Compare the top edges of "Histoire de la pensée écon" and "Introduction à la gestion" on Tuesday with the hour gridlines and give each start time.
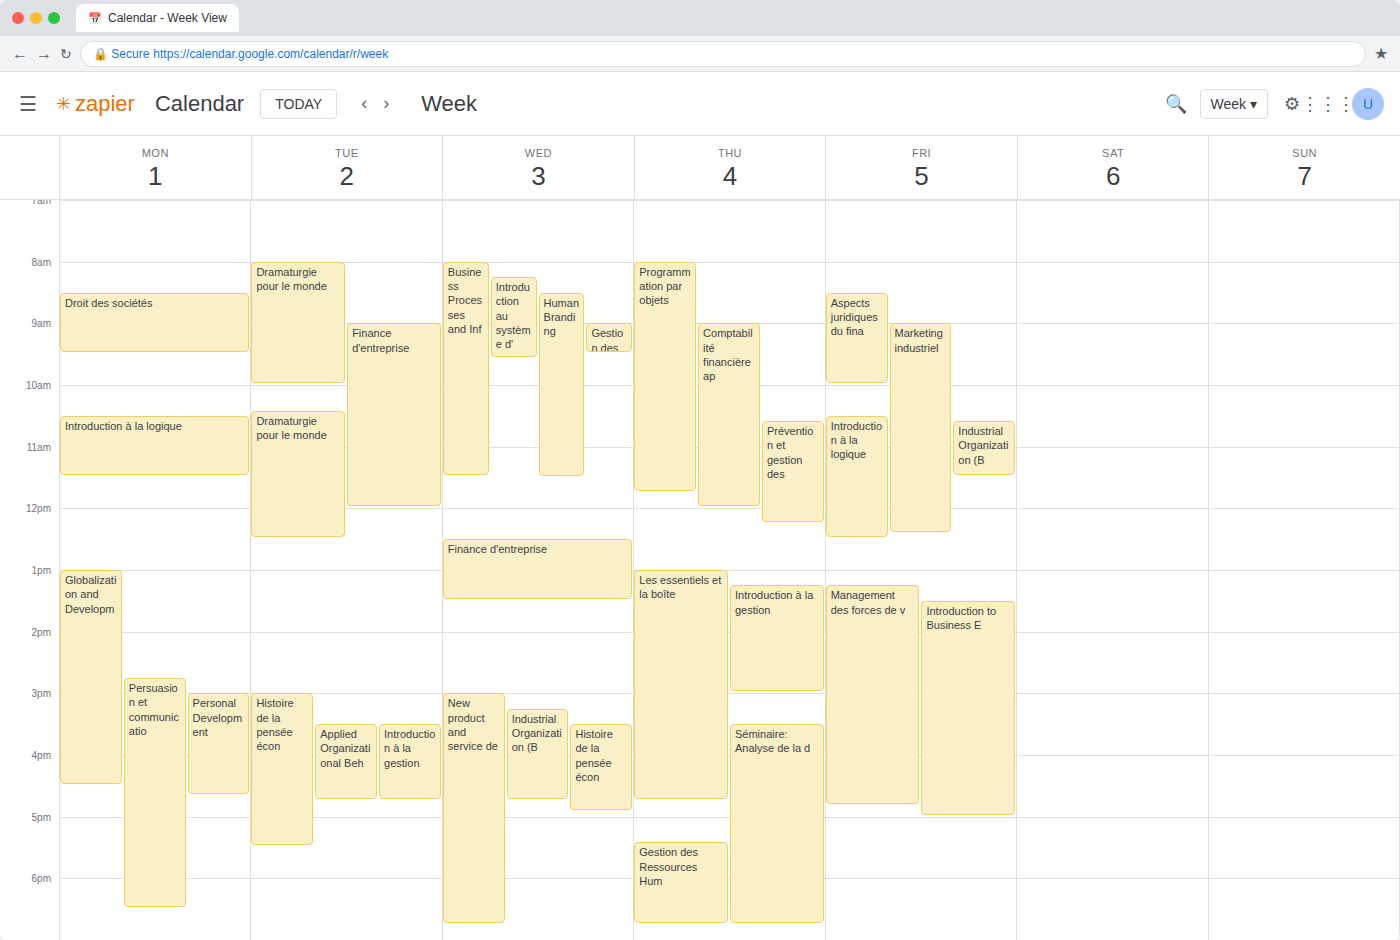
"Histoire de la pensée écon": 3:00 PM, exactly on the 3 PM line. "Introduction à la gestion": 3:30 PM, halfway between the 3 PM and 4 PM lines.